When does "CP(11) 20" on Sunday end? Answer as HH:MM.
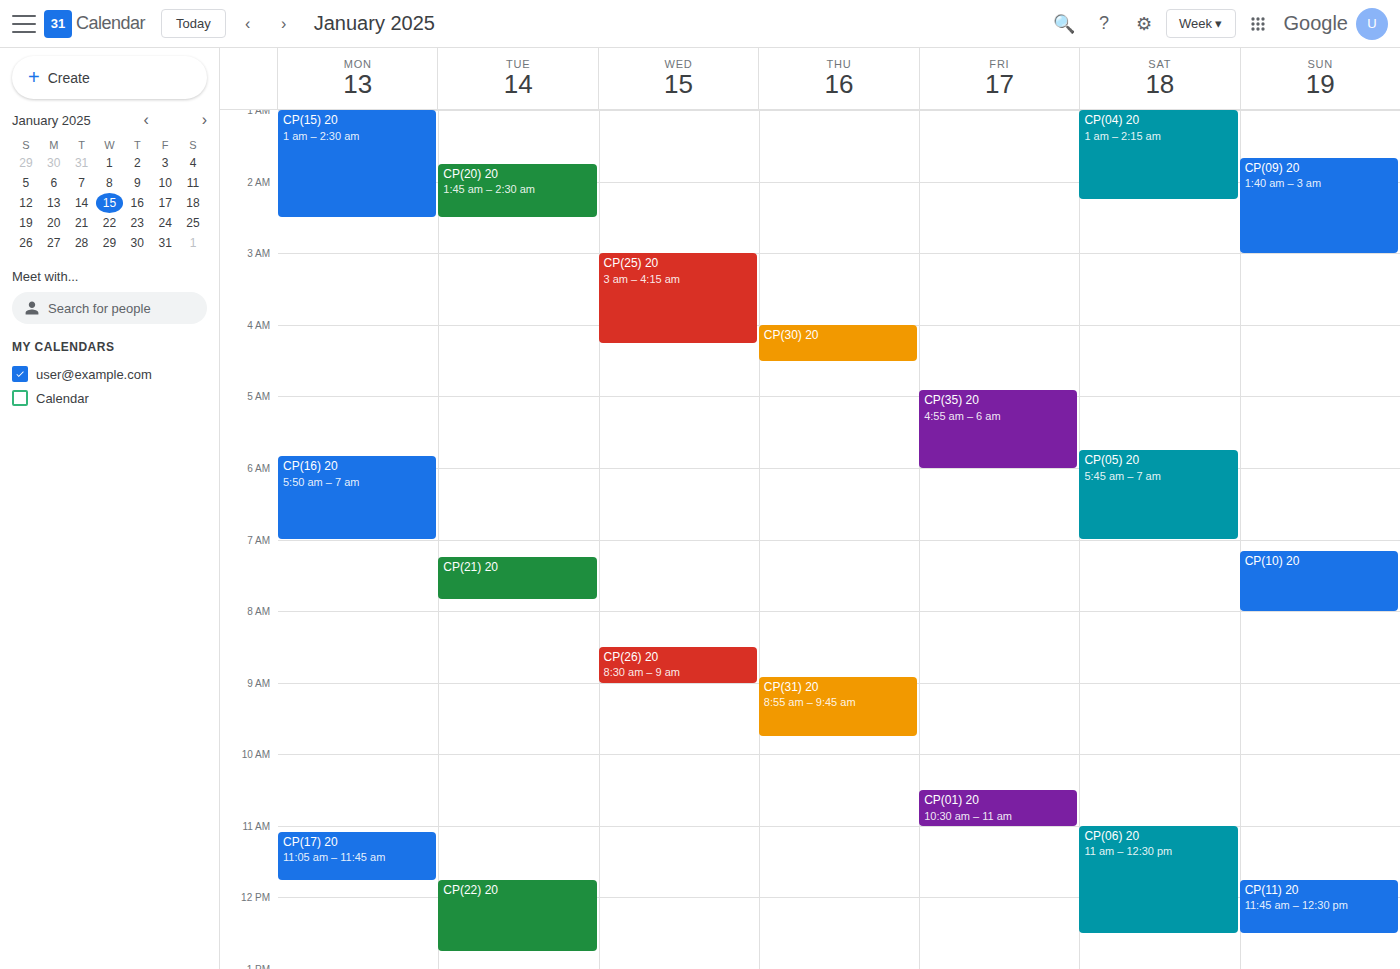
12:30